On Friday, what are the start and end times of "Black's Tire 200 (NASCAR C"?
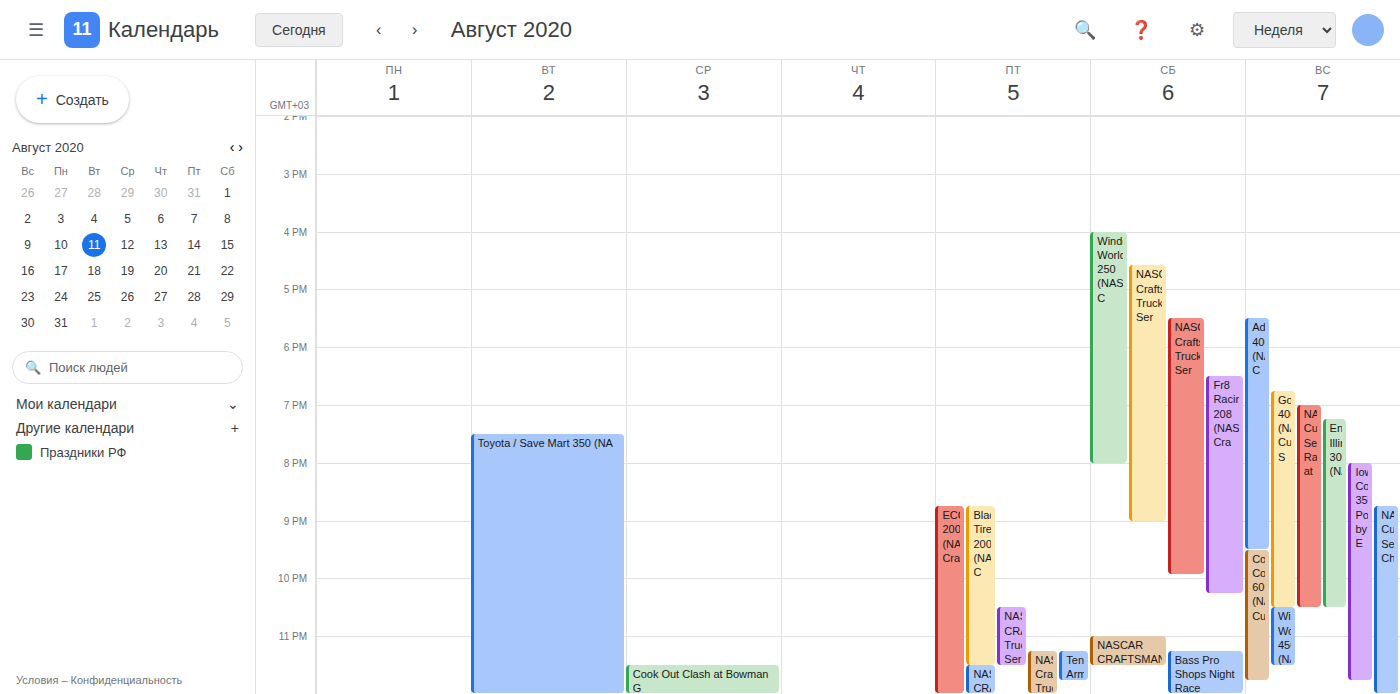
8:45 PM to 11:30 PM